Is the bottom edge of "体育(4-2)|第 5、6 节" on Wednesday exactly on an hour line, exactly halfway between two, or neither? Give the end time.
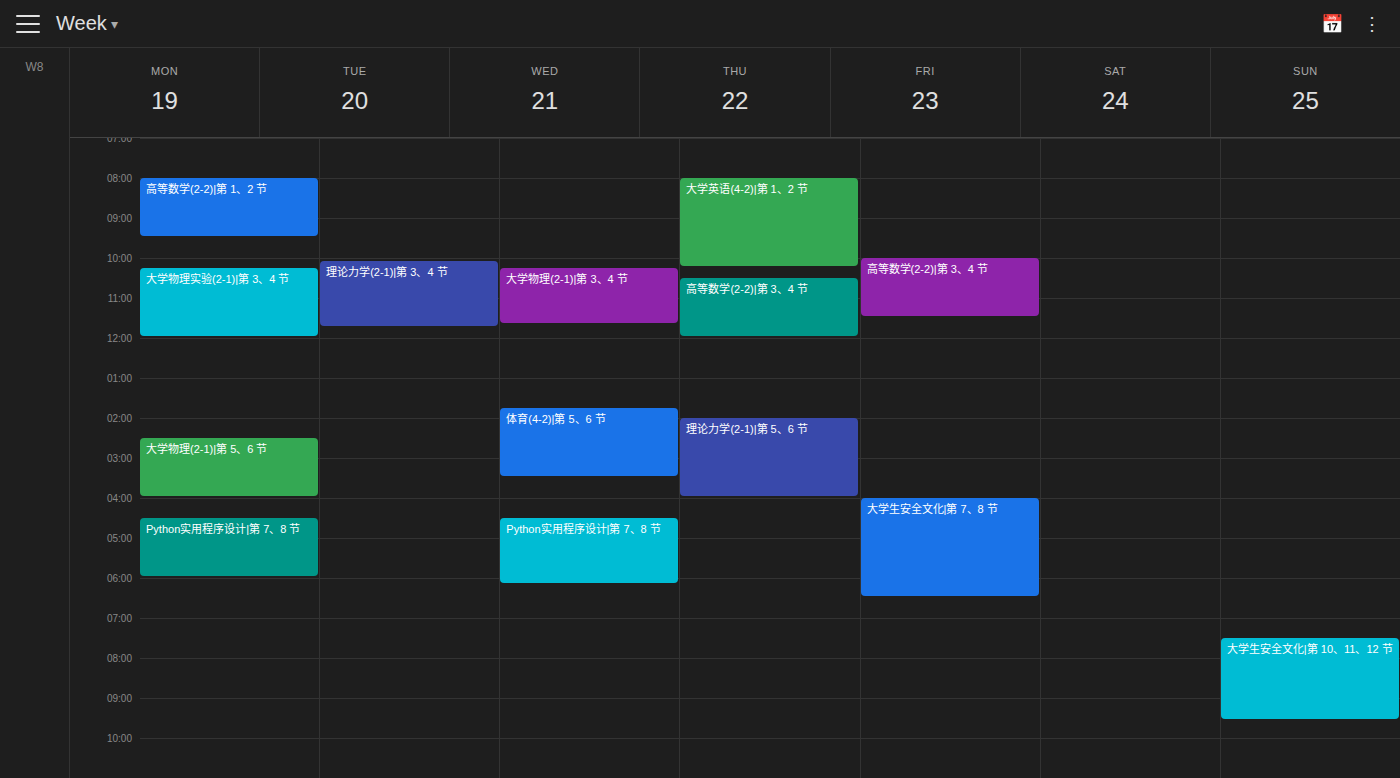
15:30 -- halfway between the 15:00 and 16:00 lines.